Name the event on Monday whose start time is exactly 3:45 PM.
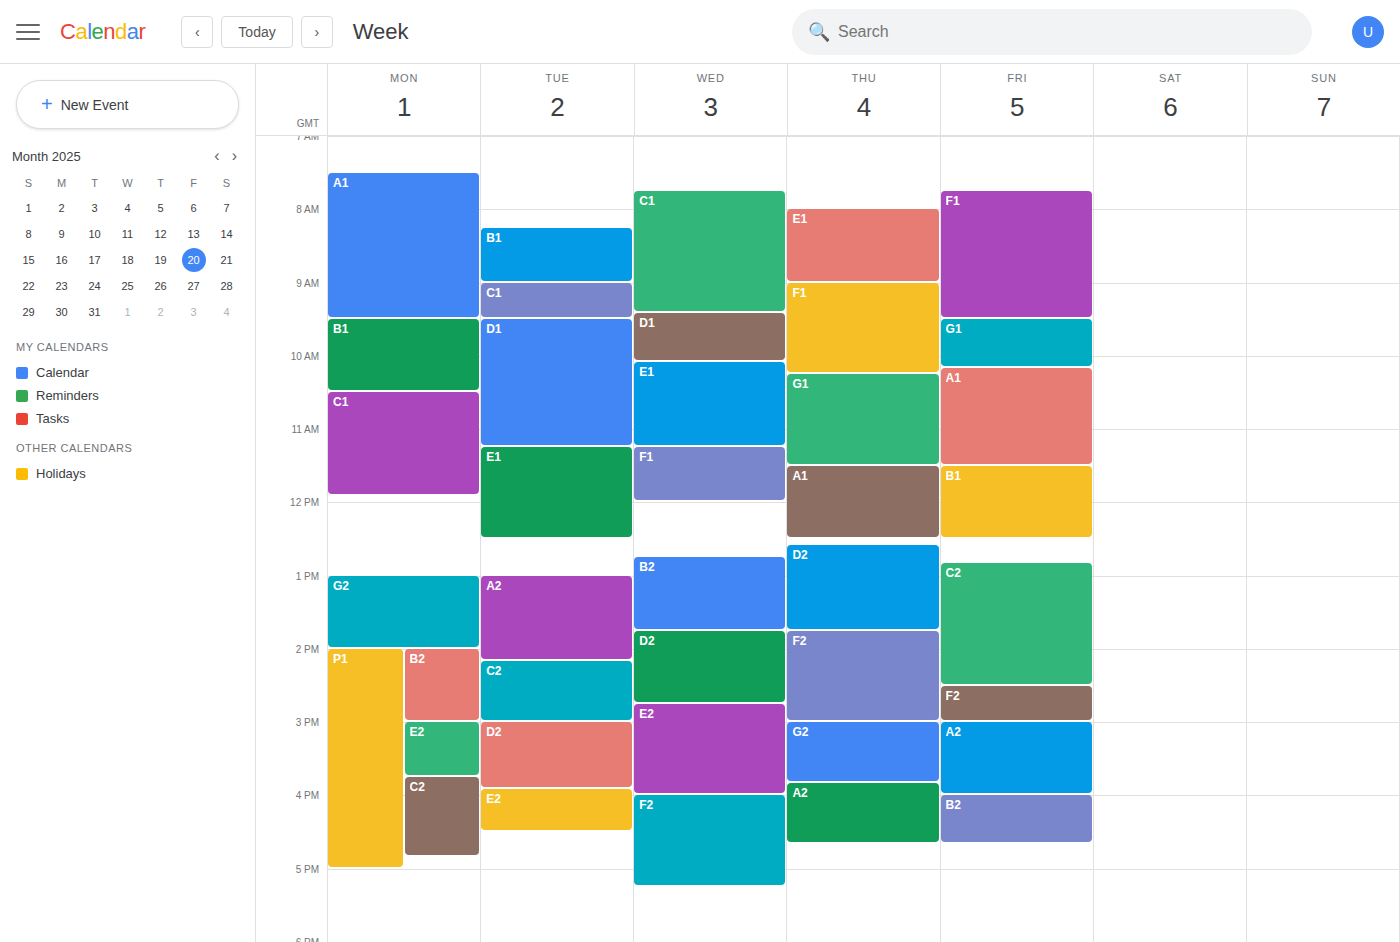
"C2"